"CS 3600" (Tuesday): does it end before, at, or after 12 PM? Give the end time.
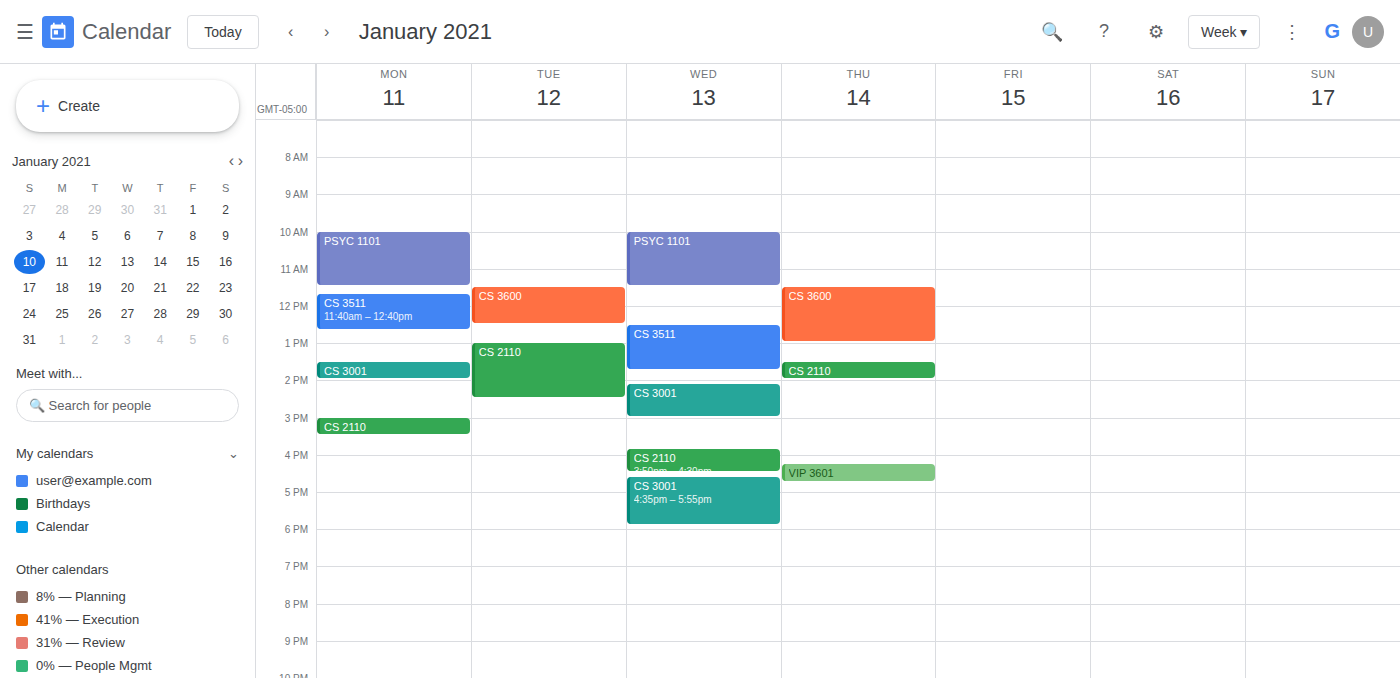
12:30 PM -- after 12 PM, 30 minutes below the 12 PM line.